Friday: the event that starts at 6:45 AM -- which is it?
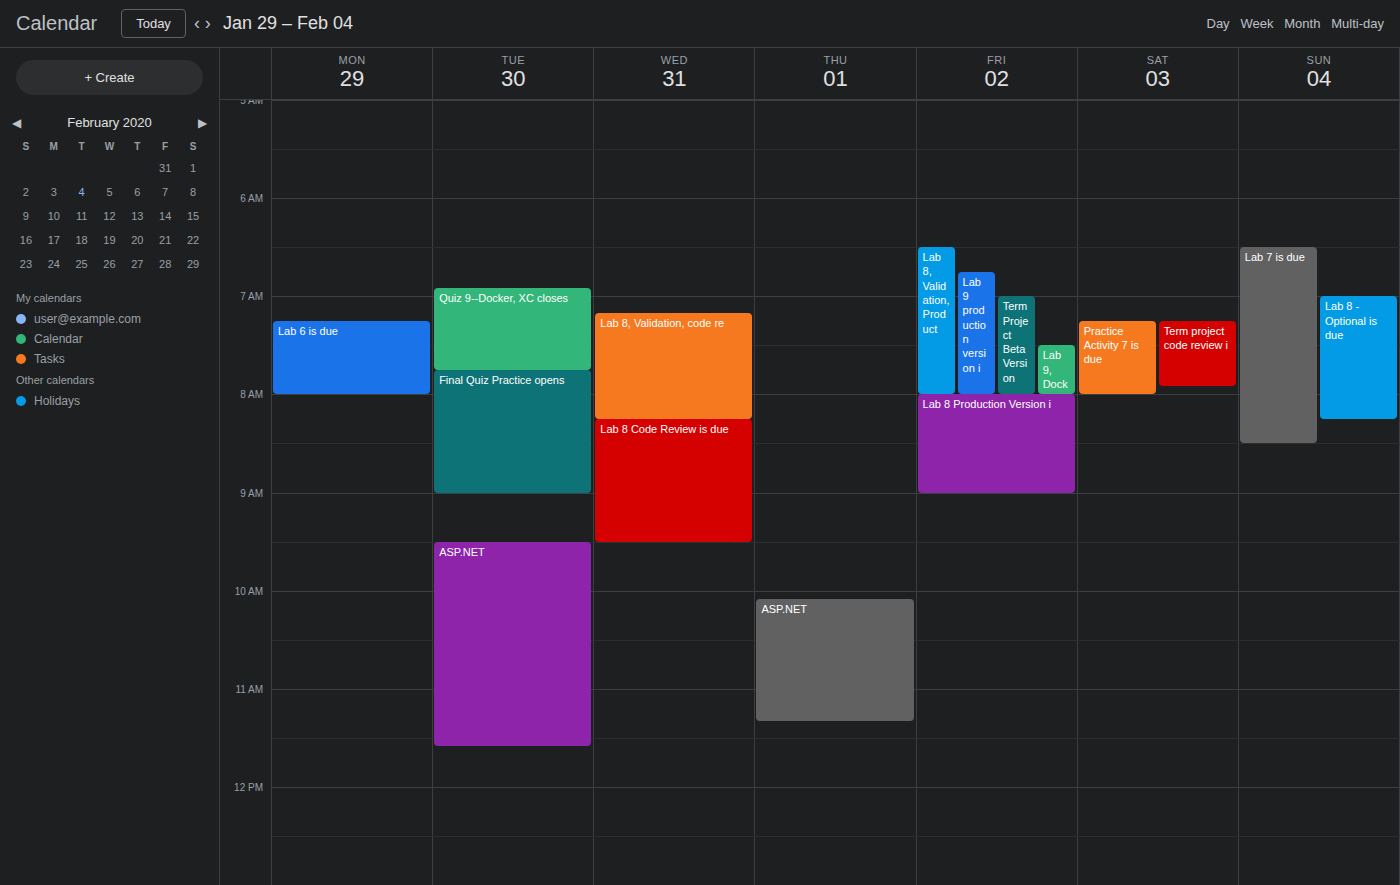
"Lab 9 production version i"